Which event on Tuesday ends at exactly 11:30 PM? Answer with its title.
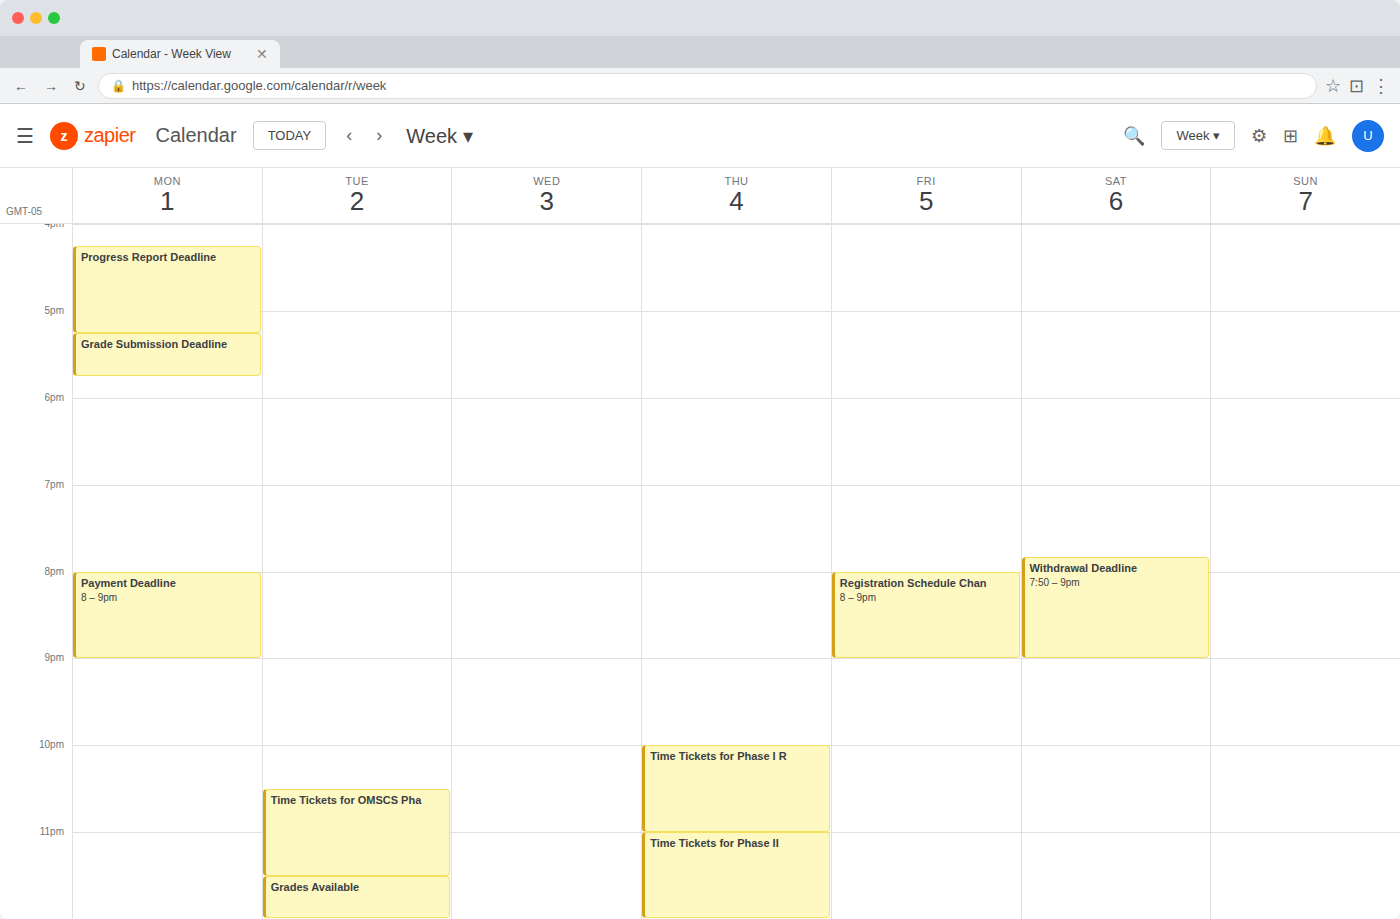
"Time Tickets for OMSCS Pha"